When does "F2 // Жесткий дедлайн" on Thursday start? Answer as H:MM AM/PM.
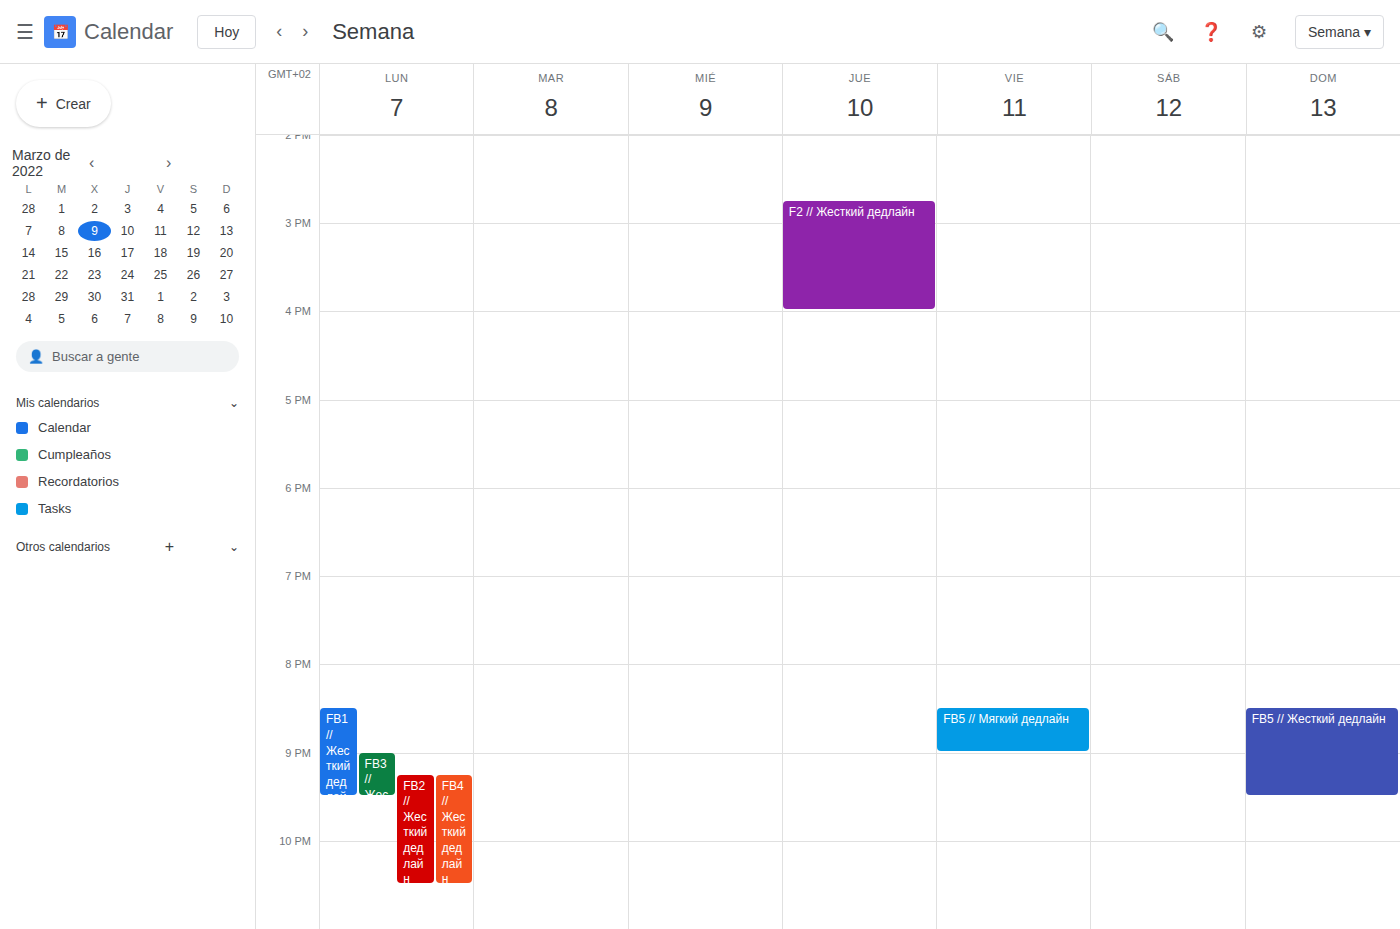
2:45 PM